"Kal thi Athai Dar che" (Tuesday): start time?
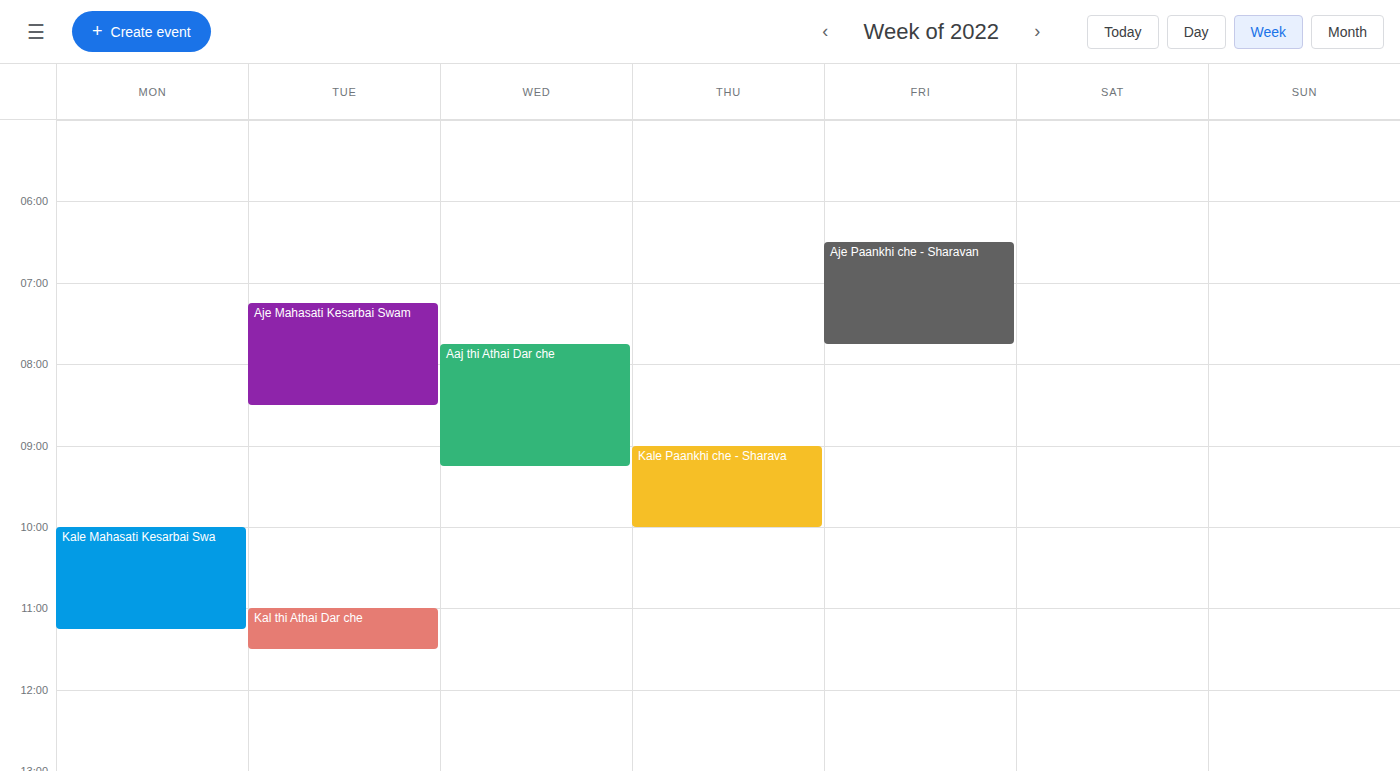
11:00 AM